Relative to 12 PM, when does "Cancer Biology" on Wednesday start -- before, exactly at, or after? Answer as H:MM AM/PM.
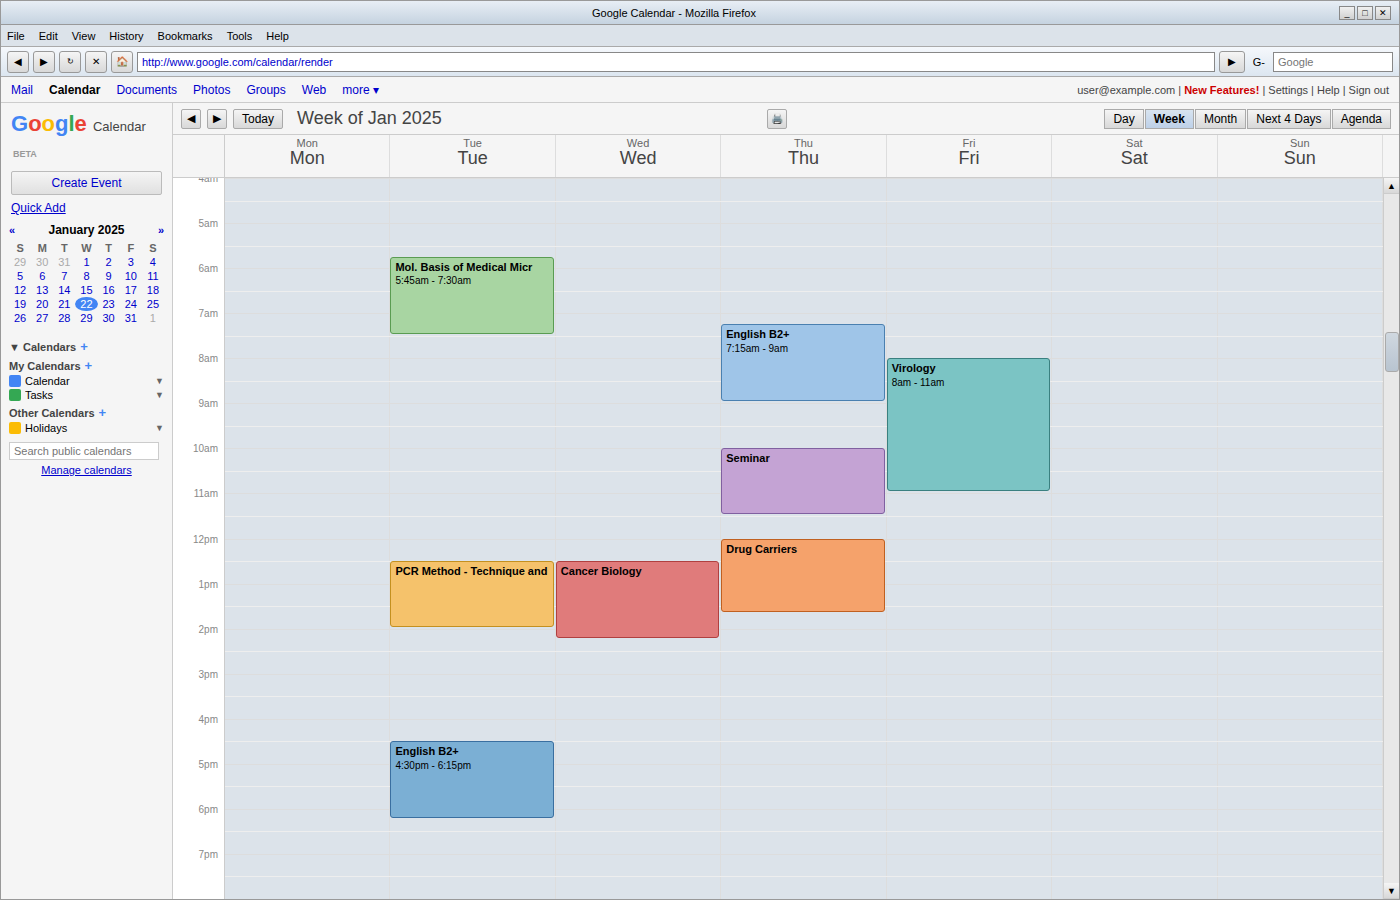
12:30 PM -- after 12 PM, 30 minutes below the 12 PM line.